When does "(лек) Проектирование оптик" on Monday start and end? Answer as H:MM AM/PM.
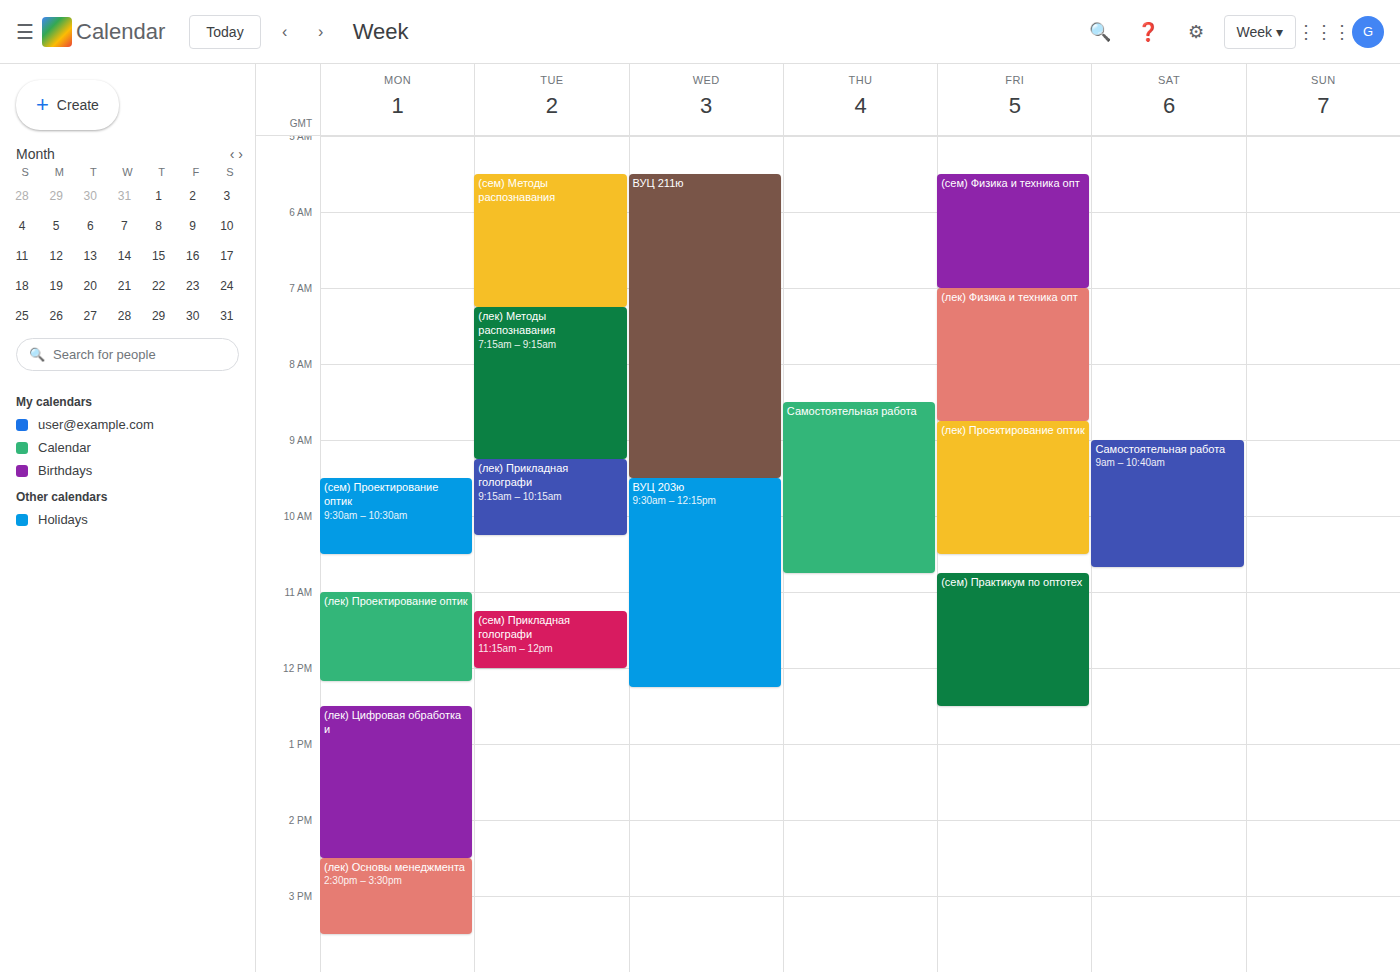
11:00 AM to 12:10 PM